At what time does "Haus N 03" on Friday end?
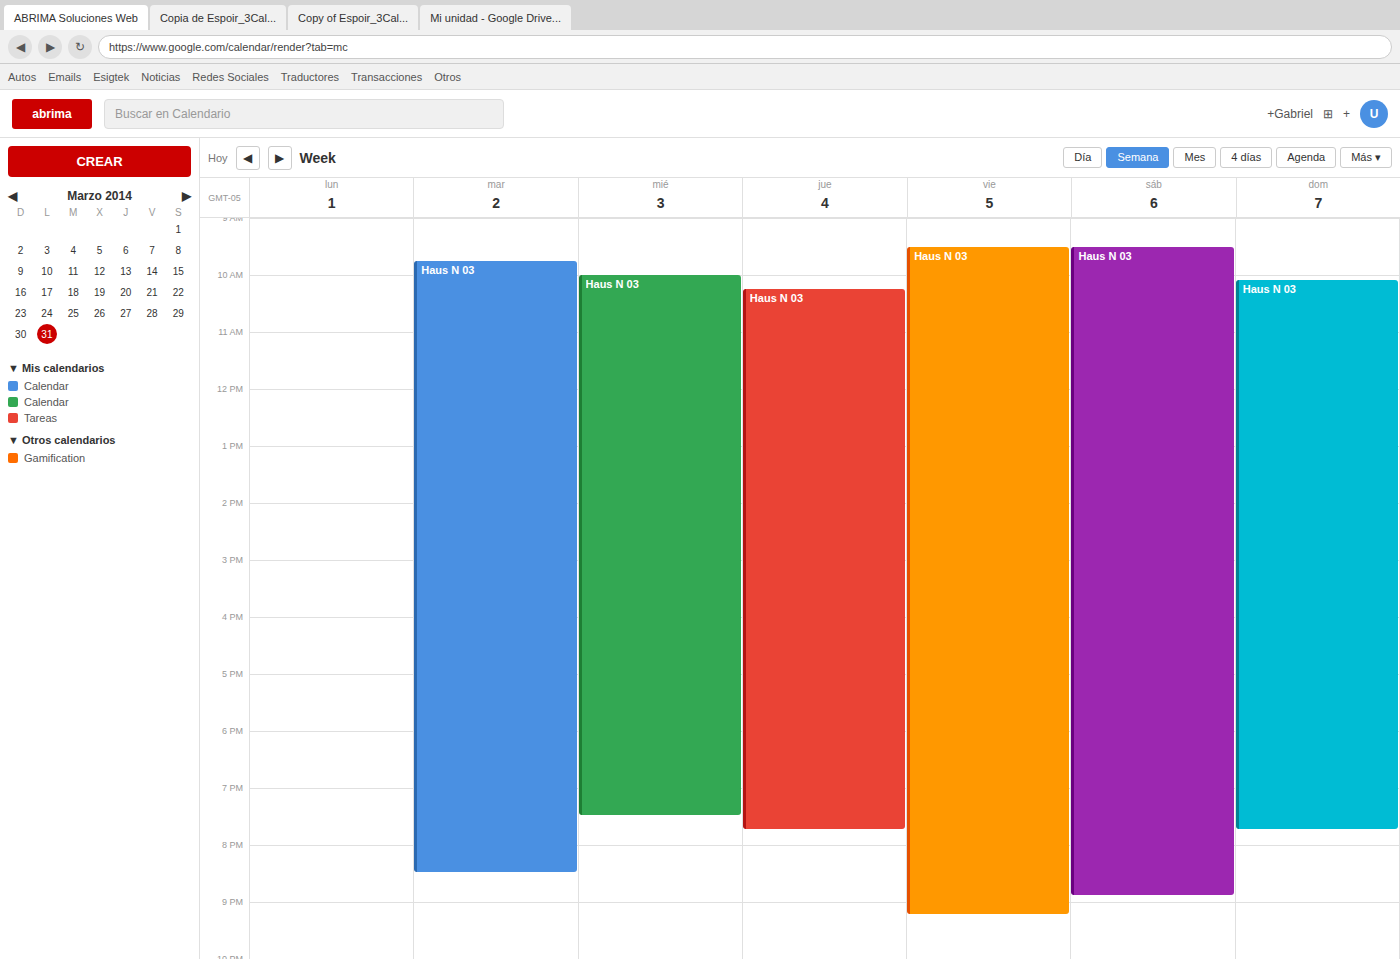
9:15 PM